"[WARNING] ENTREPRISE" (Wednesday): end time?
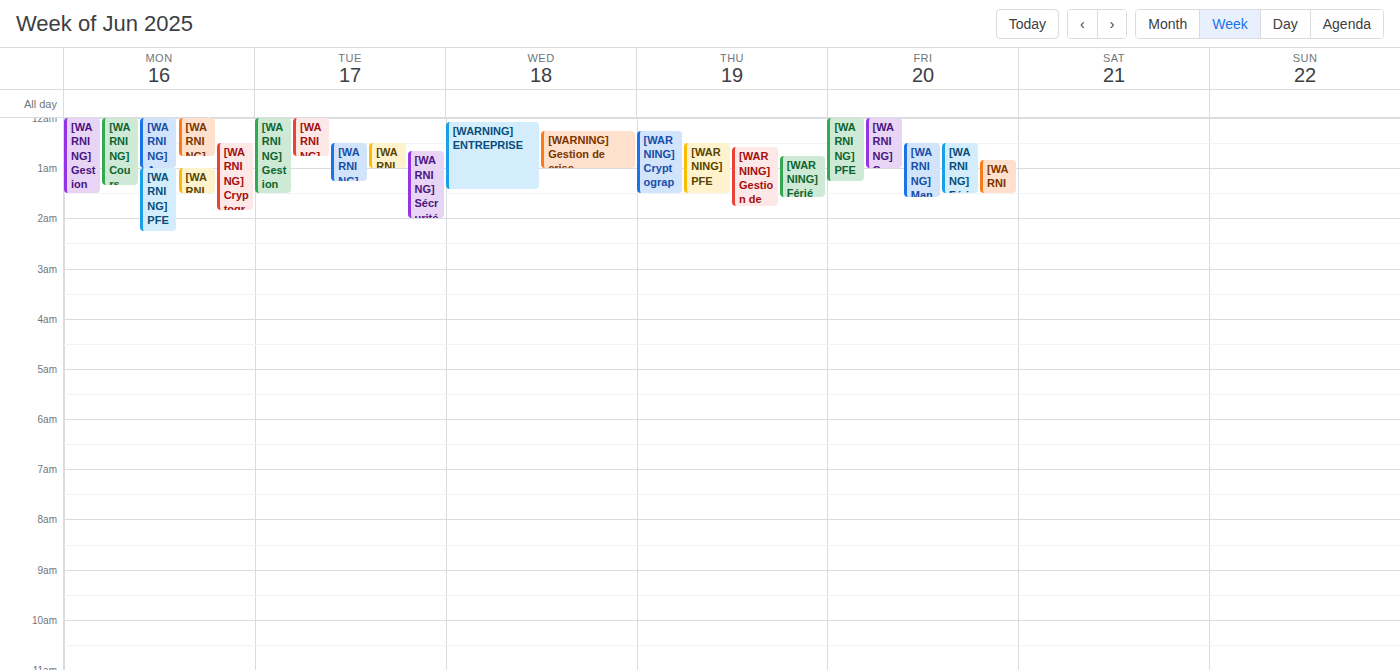
01:25